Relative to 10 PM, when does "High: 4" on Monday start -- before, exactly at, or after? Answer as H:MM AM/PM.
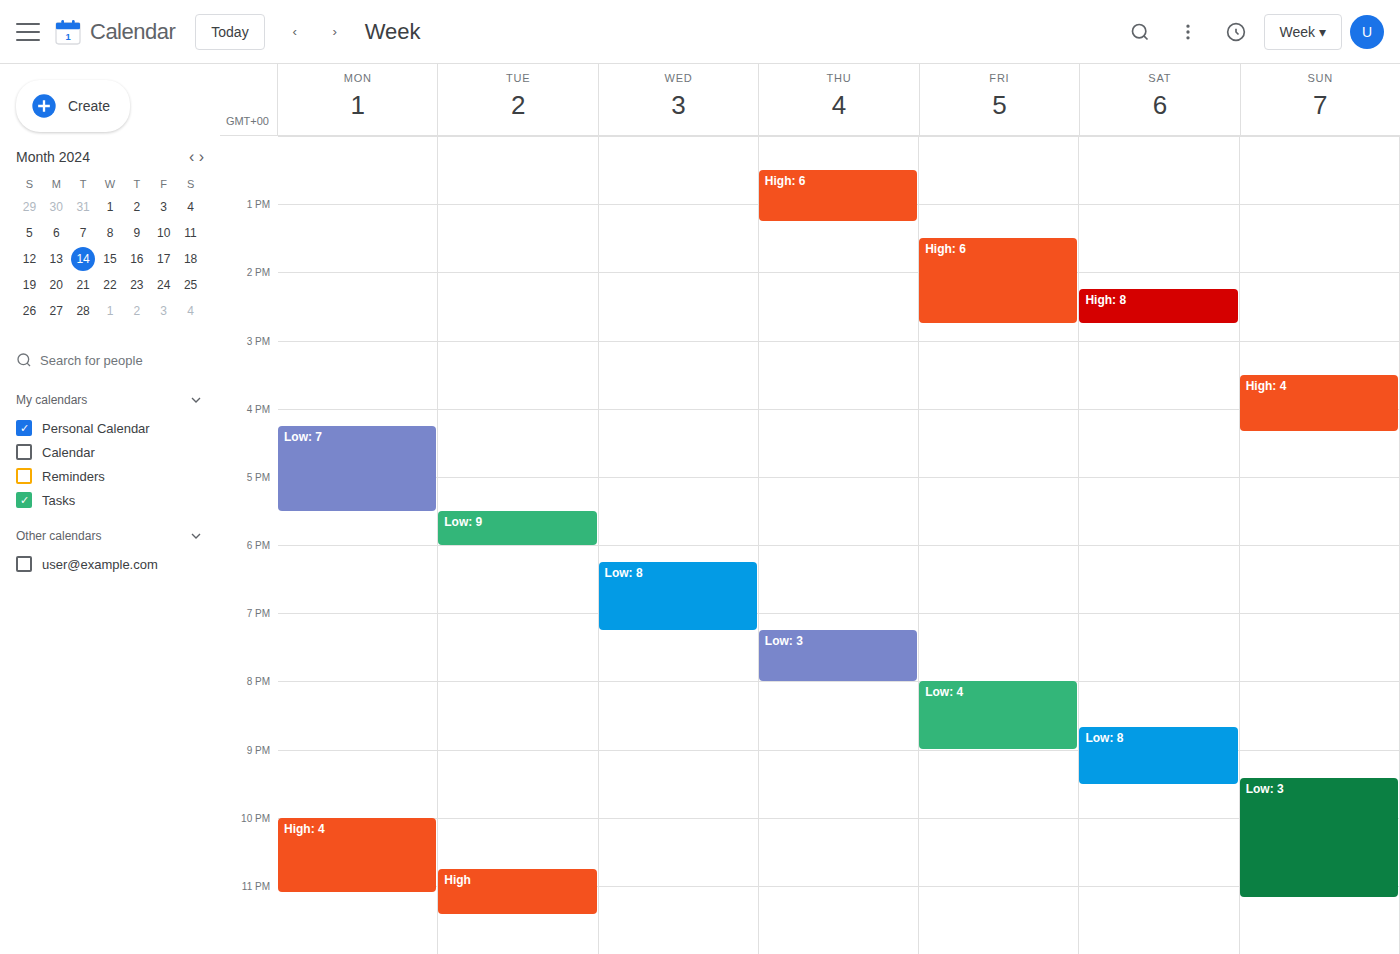
10:00 PM -- exactly at 10 PM, on the 10 PM line.